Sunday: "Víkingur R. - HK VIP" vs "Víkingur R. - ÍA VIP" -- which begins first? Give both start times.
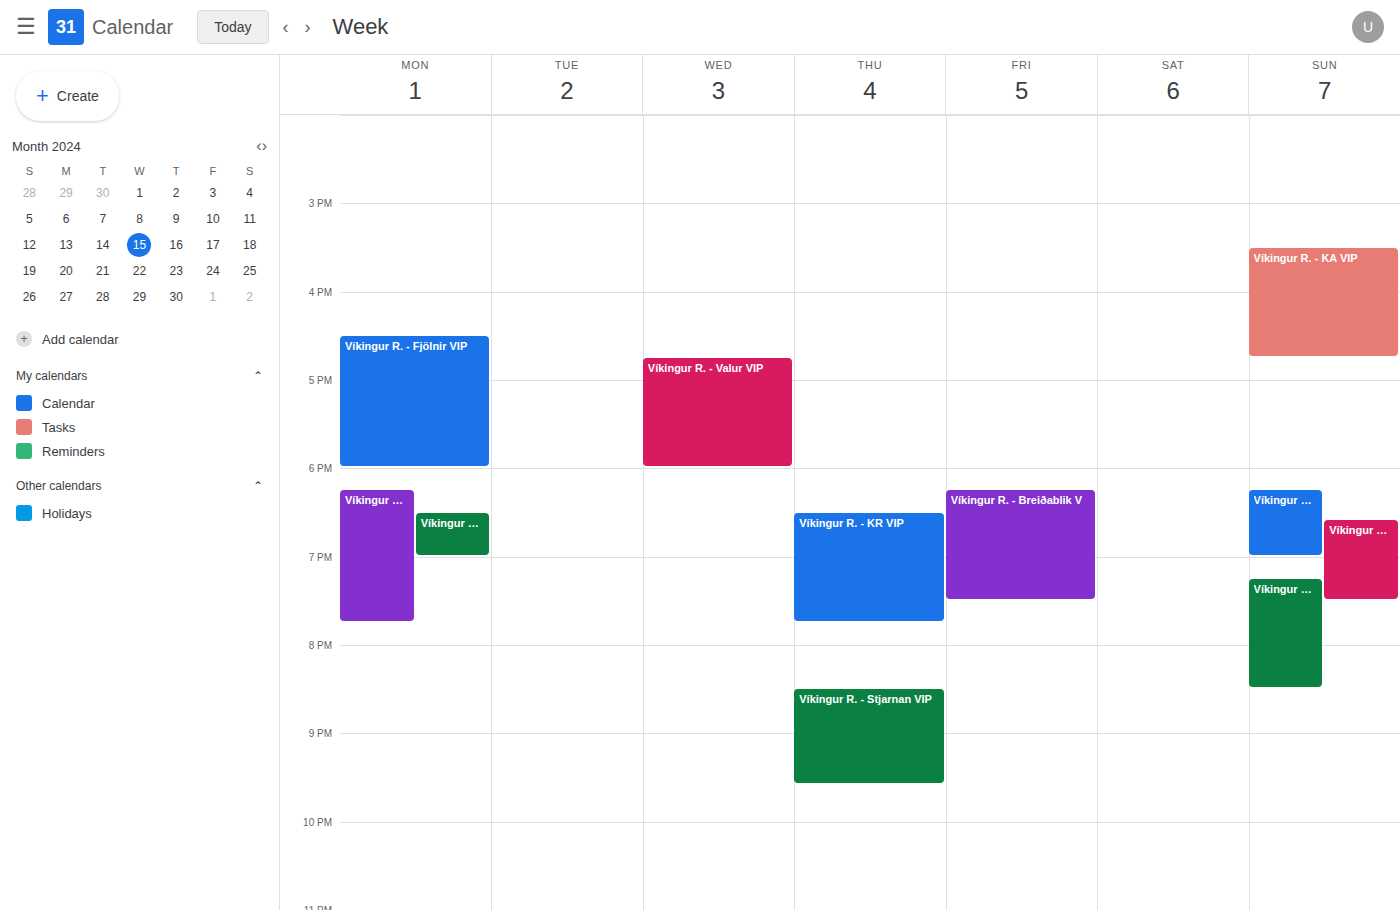
"Víkingur R. - ÍA VIP" 6:35 PM; "Víkingur R. - HK VIP" 7:15 PM.